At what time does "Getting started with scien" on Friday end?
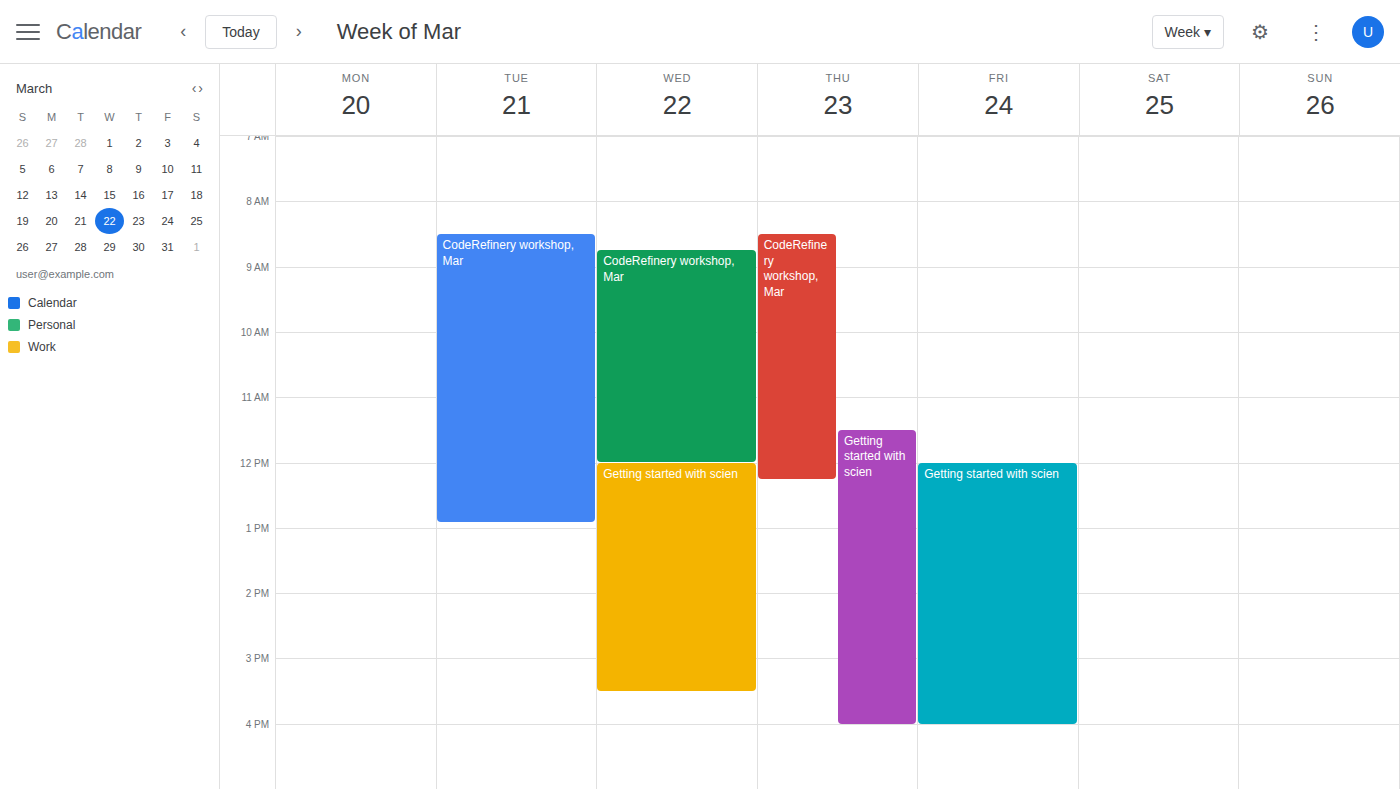
4:00 PM